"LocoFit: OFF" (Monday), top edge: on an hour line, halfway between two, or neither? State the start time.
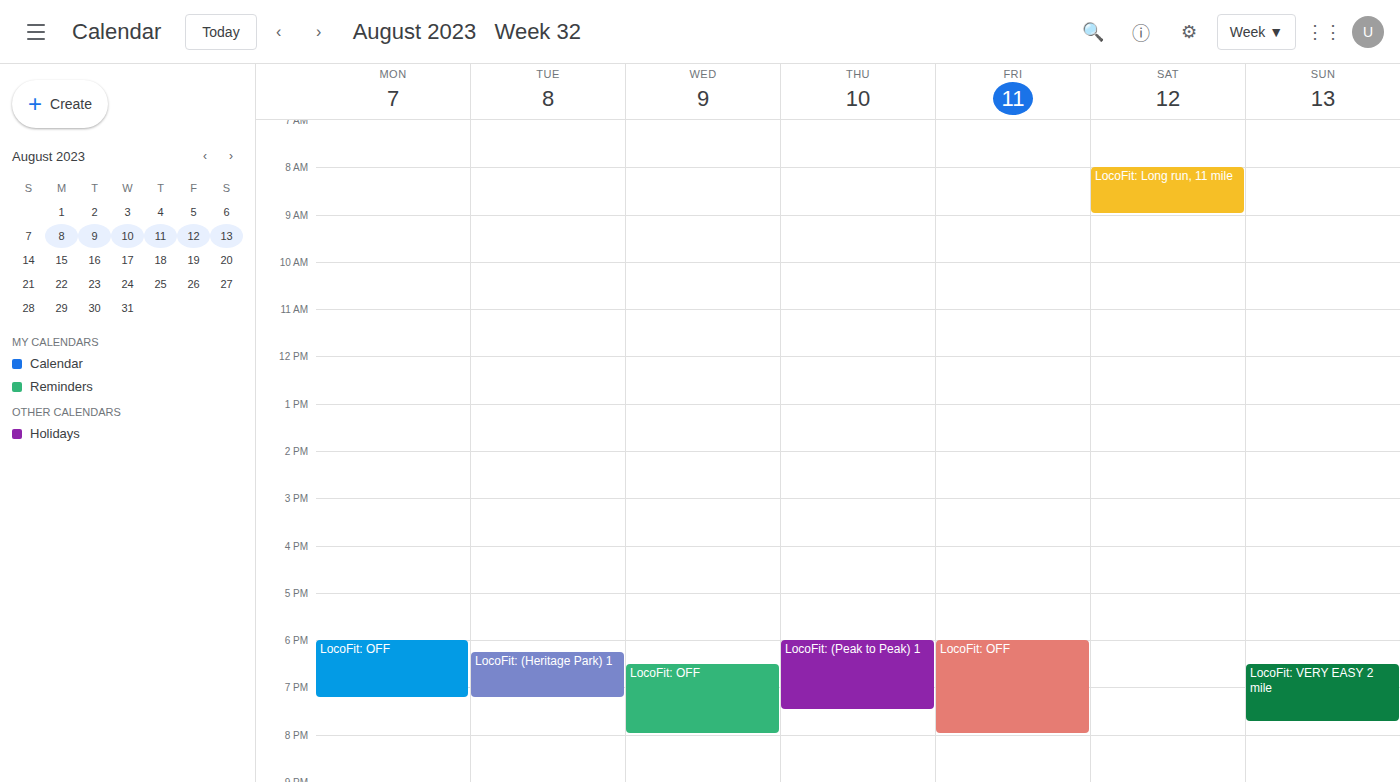
6:00 PM -- exactly on the 6 PM line.